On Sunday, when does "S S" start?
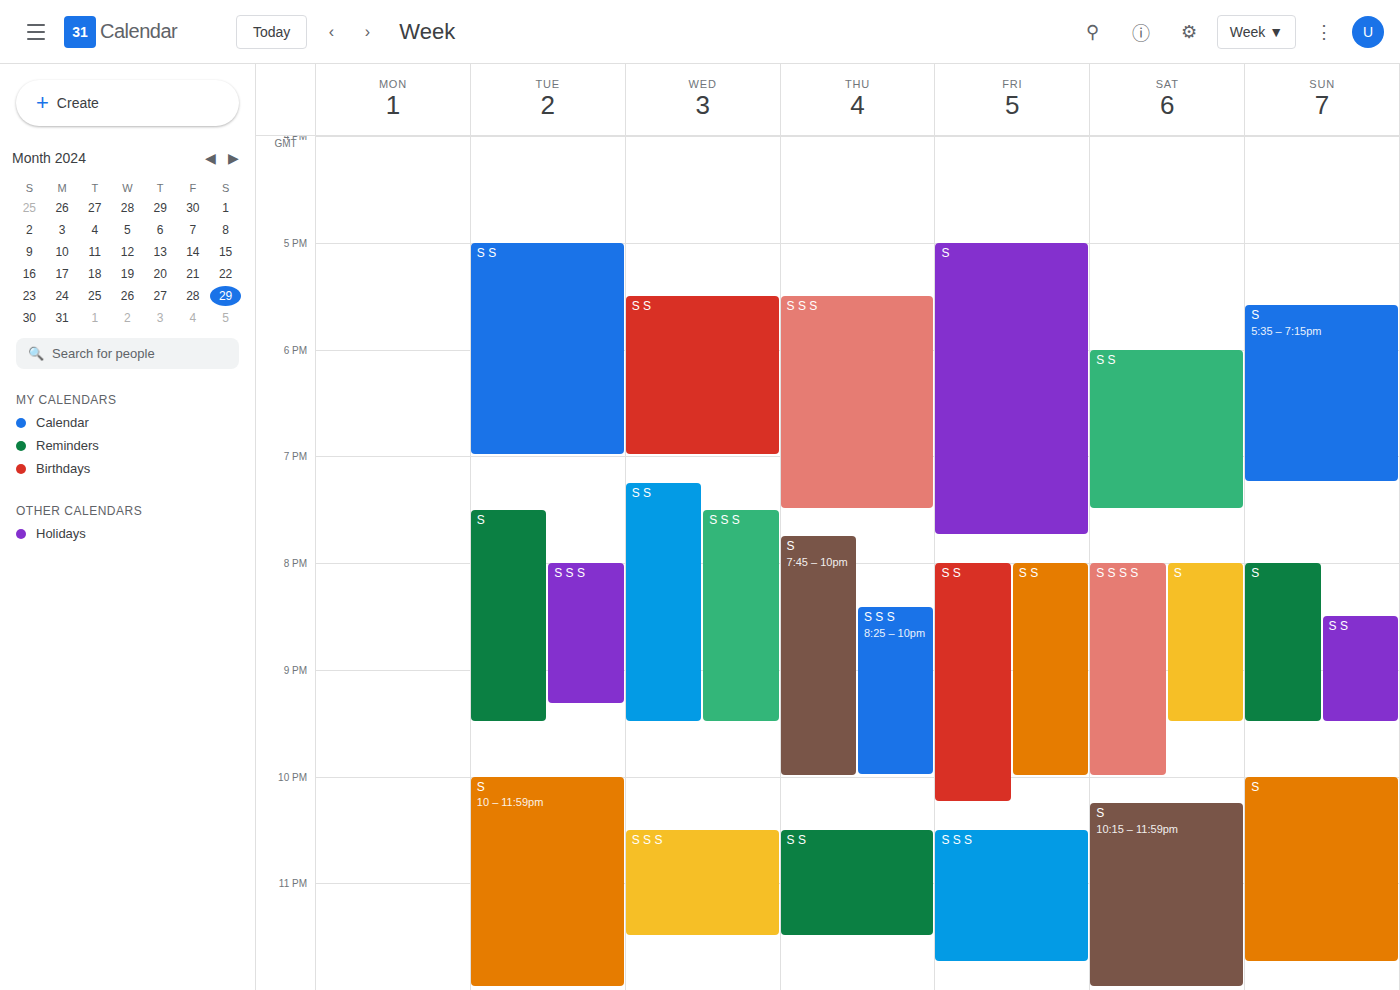
8:30 PM